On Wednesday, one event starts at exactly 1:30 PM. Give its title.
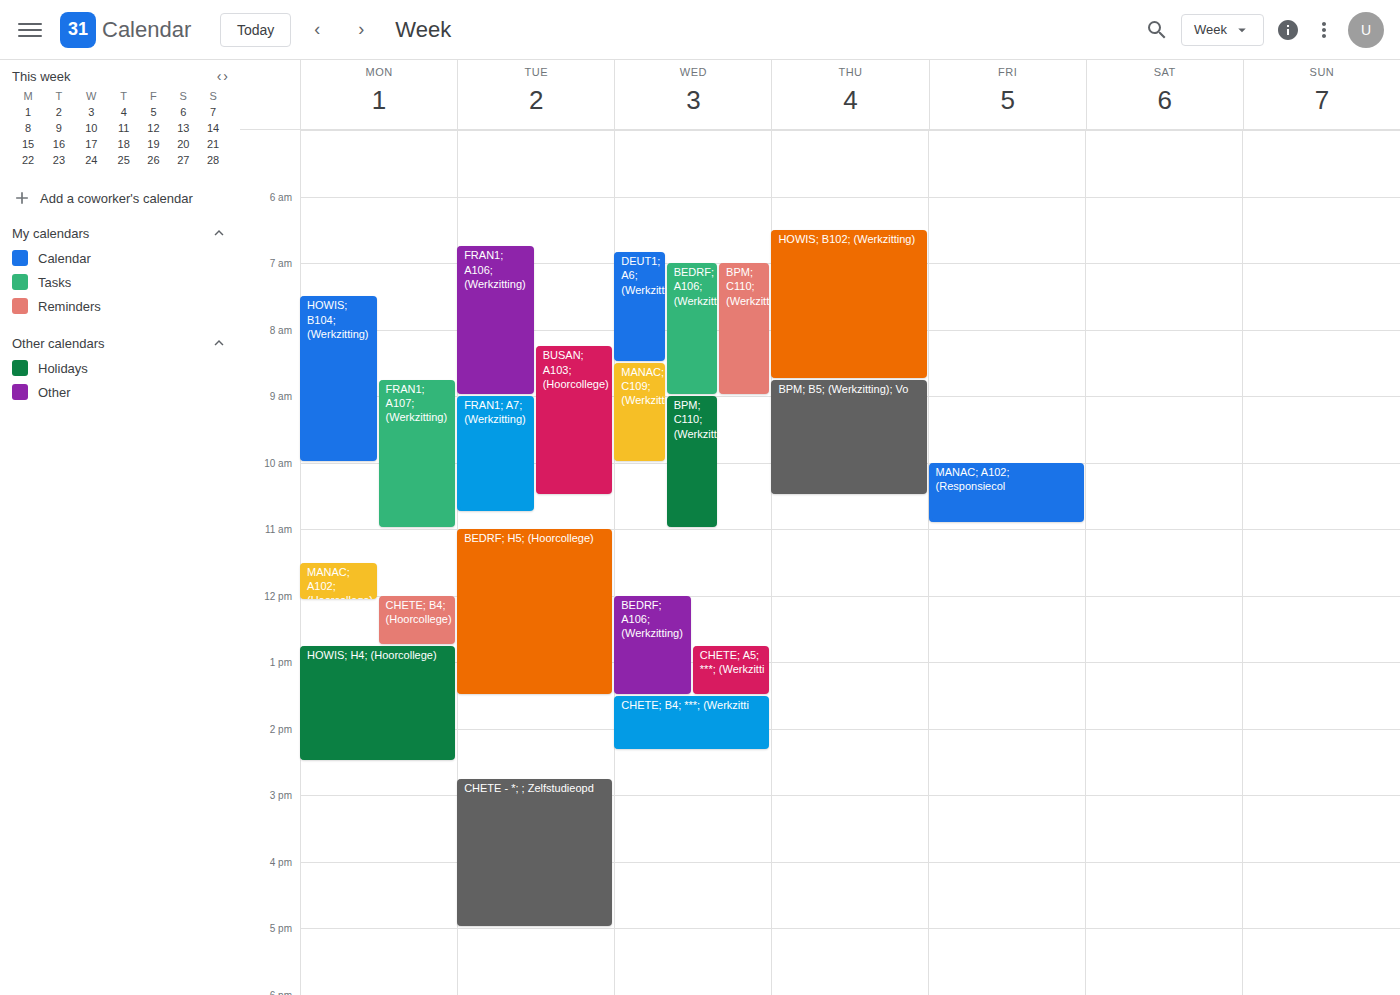
"CHETE; B4; ***; (Werkzitti"